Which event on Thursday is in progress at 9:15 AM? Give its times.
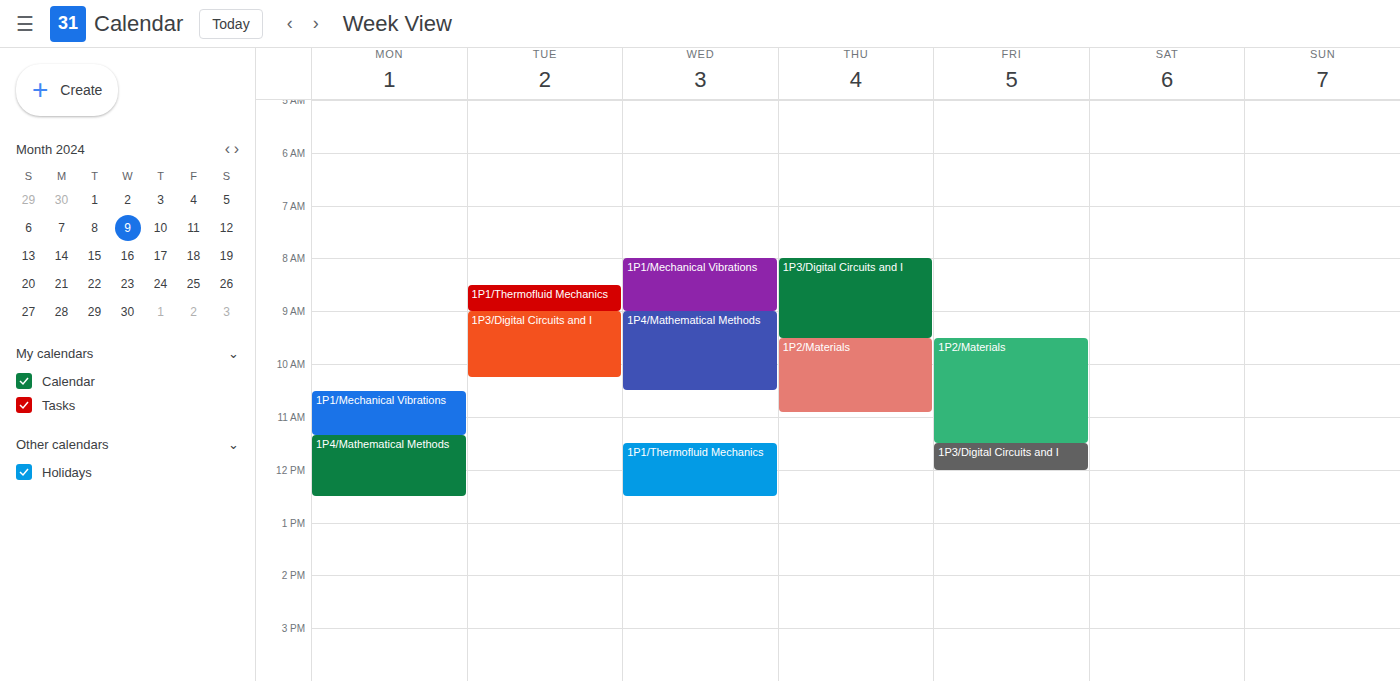
"1P3/Digital Circuits and I", 8:00 AM to 9:30 AM